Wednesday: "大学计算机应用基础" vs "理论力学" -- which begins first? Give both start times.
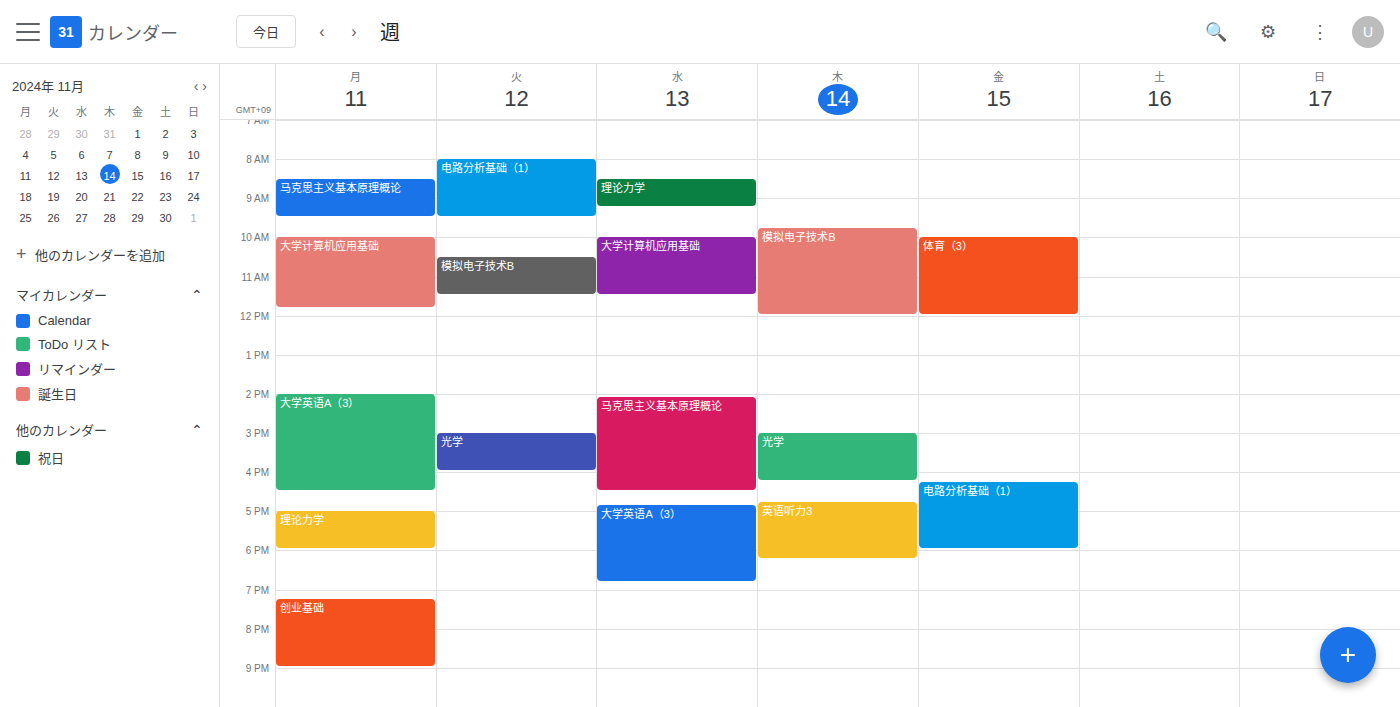
"理论力学" 8:30 AM; "大学计算机应用基础" 10:00 AM.